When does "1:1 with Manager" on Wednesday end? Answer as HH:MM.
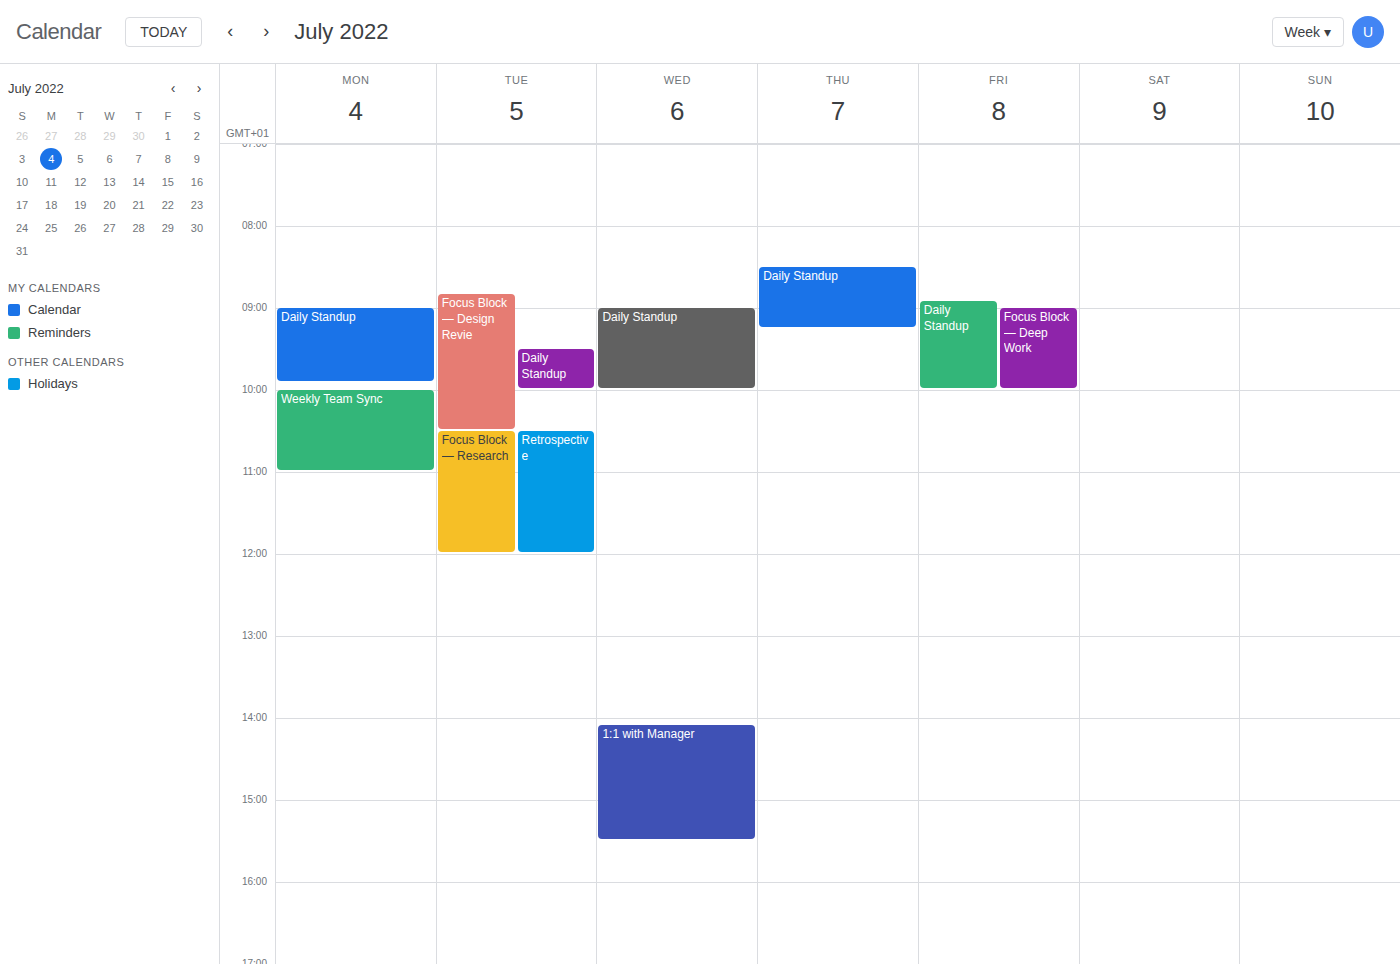
15:30